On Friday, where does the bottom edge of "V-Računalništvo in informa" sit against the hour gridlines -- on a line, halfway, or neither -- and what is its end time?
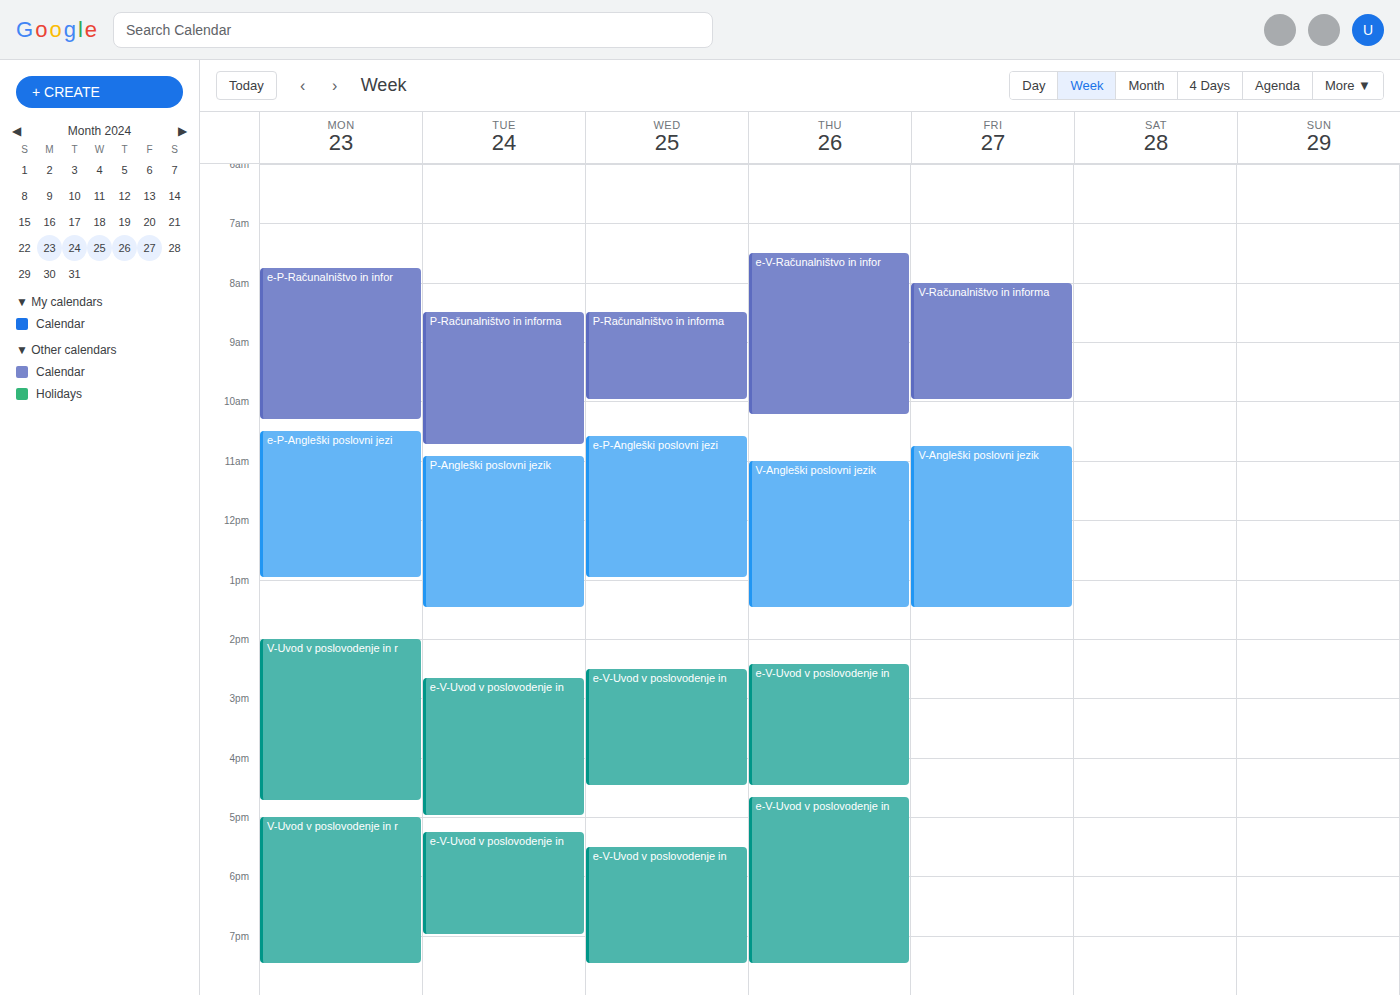
10:00 AM -- exactly on the 10 AM line.